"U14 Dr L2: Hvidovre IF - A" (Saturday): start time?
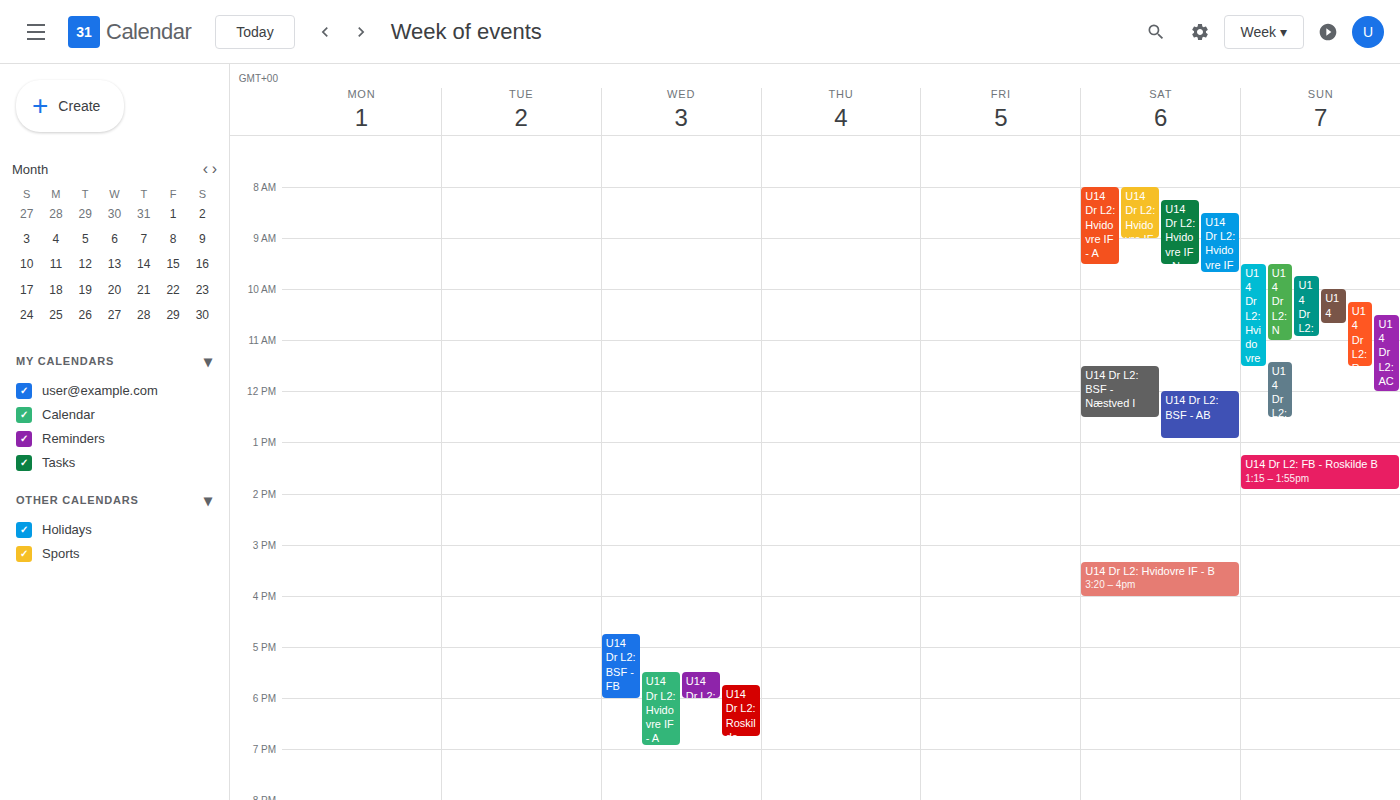
8:00 AM